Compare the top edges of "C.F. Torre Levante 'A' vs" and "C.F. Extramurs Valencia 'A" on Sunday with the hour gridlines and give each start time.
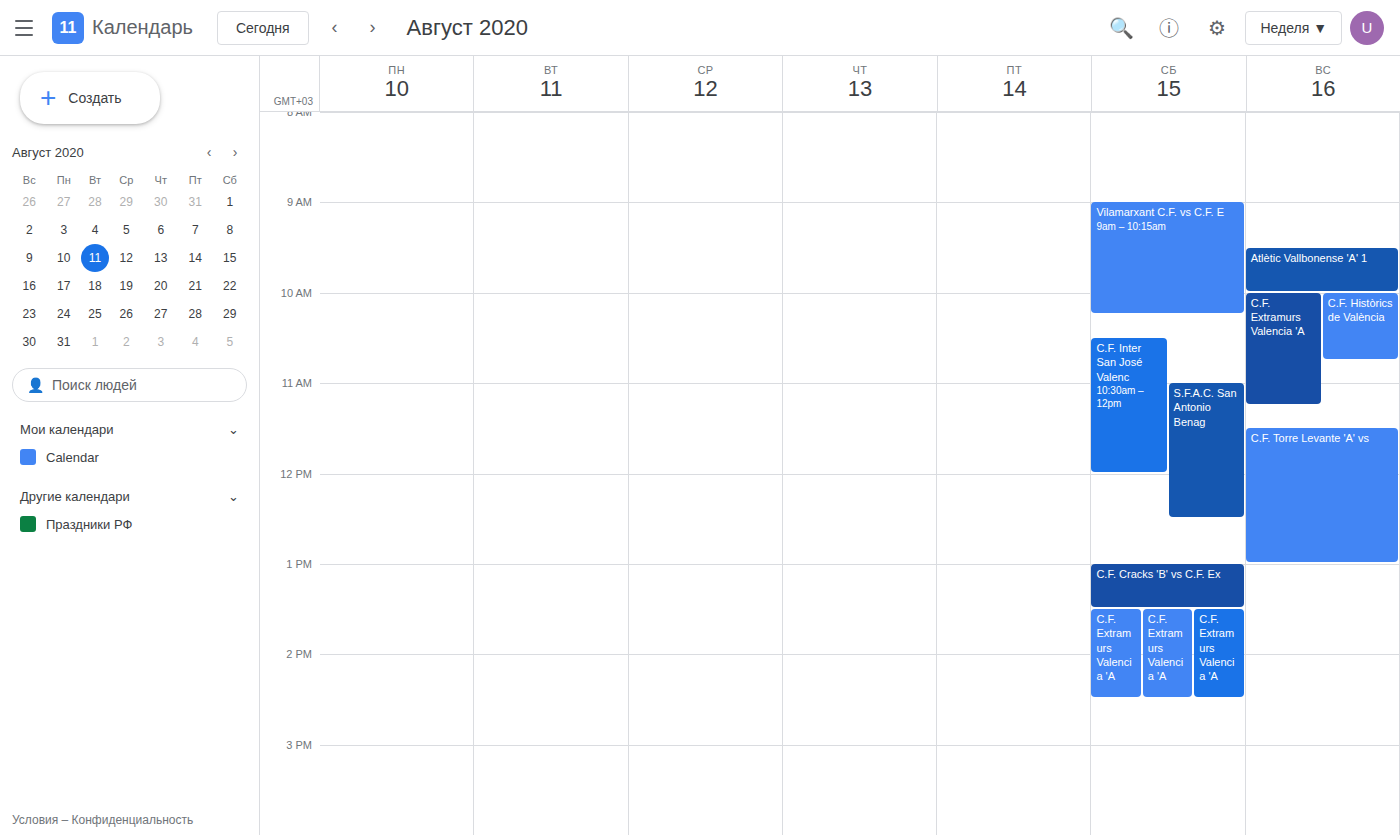
"C.F. Torre Levante 'A' vs": 11:30, halfway between the 11:00 and 12:00 lines. "C.F. Extramurs Valencia 'A": 10:00, exactly on the 10:00 line.